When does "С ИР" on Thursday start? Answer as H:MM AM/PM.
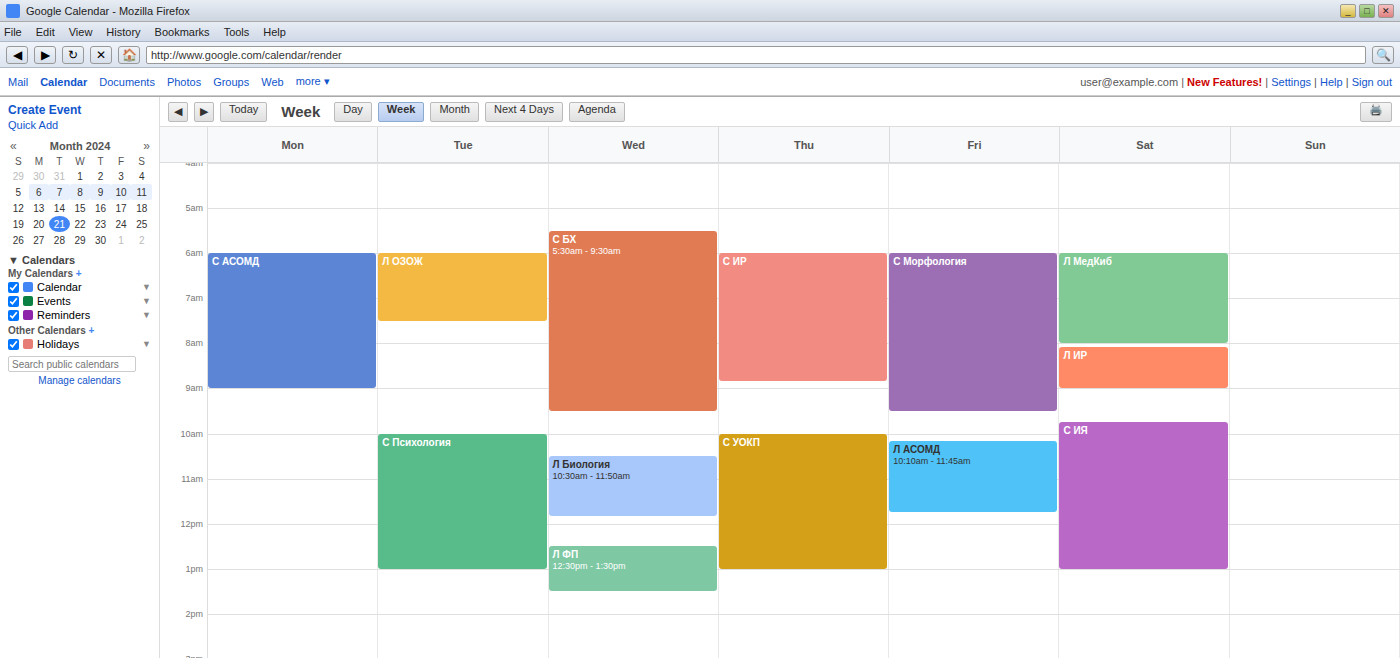
6:00 AM